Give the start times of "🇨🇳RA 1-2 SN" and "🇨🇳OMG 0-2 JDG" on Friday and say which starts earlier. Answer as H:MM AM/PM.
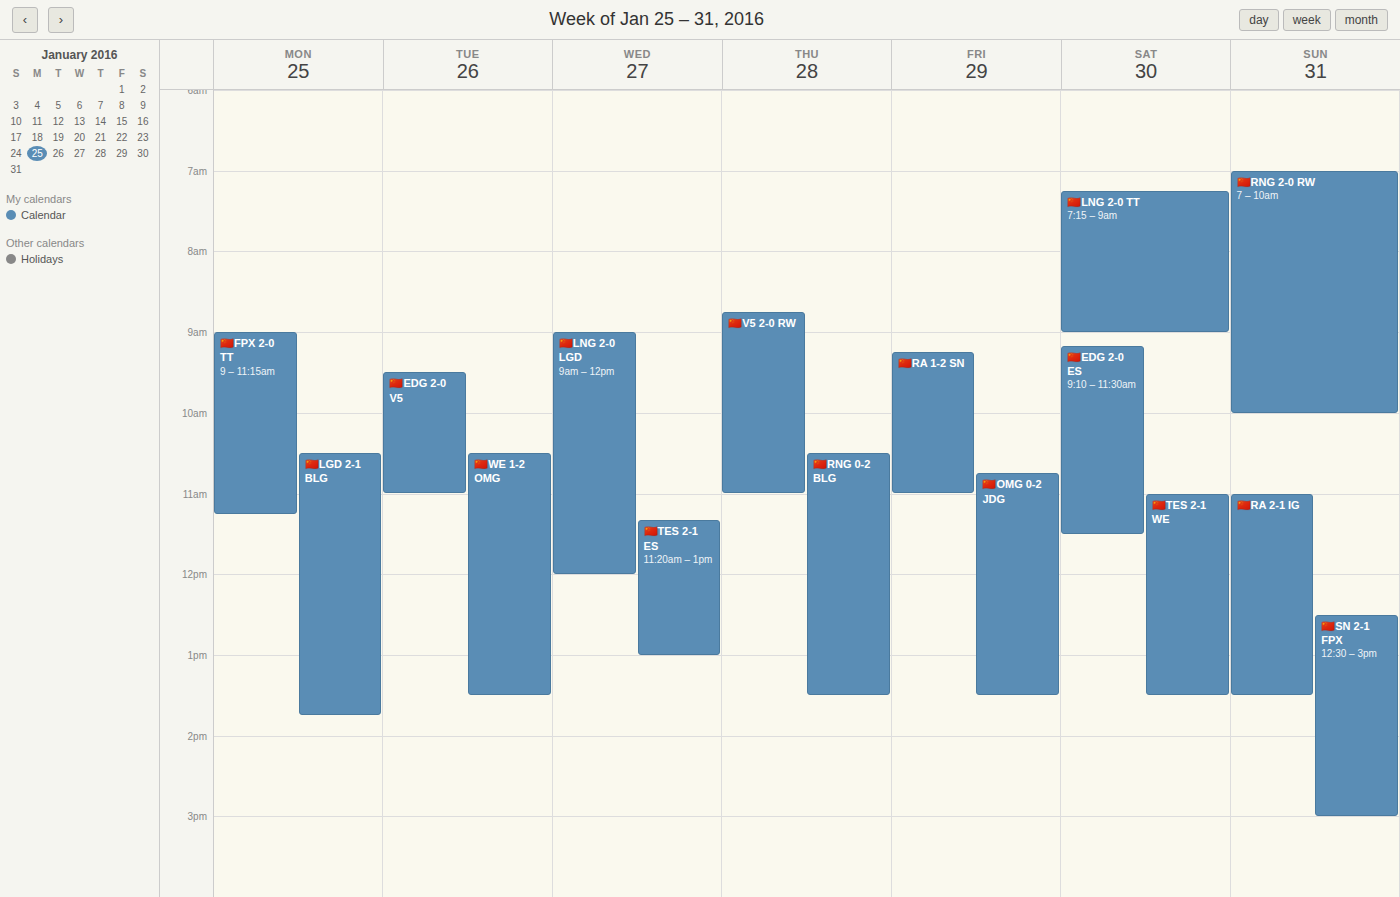
"🇨🇳RA 1-2 SN" 9:15 AM; "🇨🇳OMG 0-2 JDG" 10:45 AM.